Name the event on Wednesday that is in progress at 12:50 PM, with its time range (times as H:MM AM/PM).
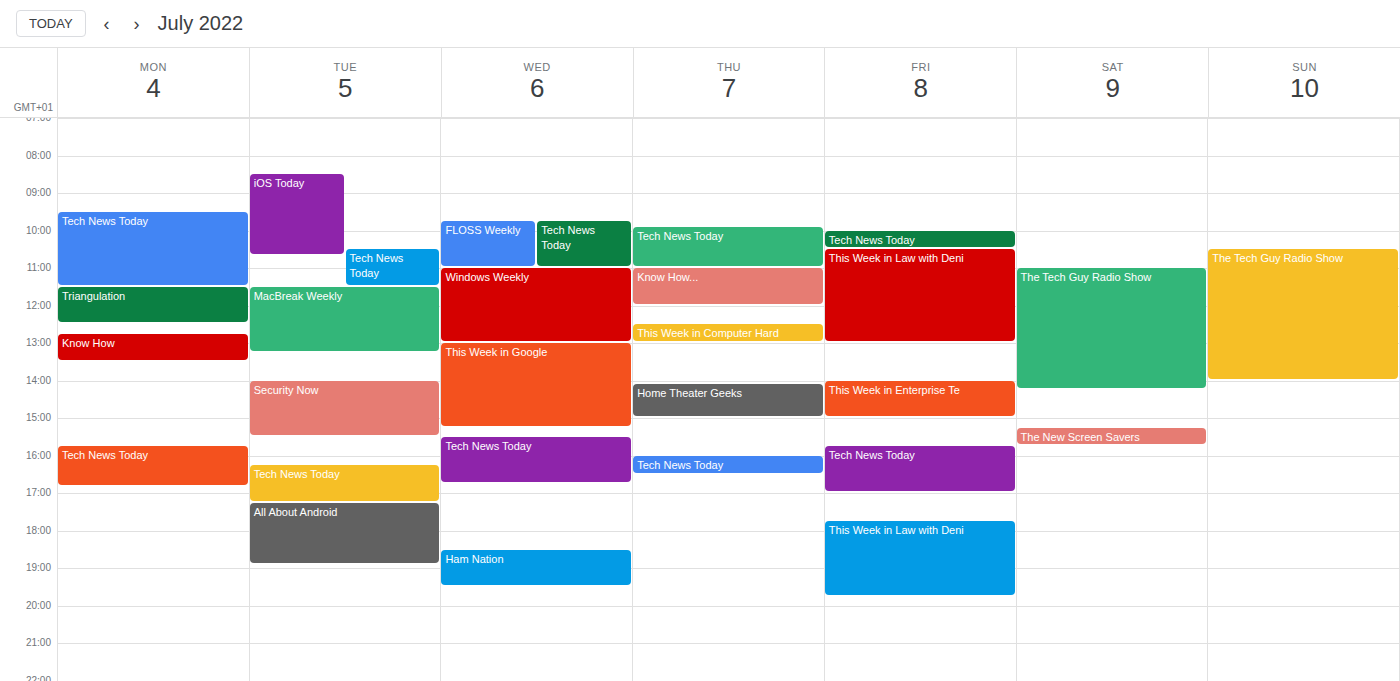
"Windows Weekly", 11:00 AM to 1:00 PM